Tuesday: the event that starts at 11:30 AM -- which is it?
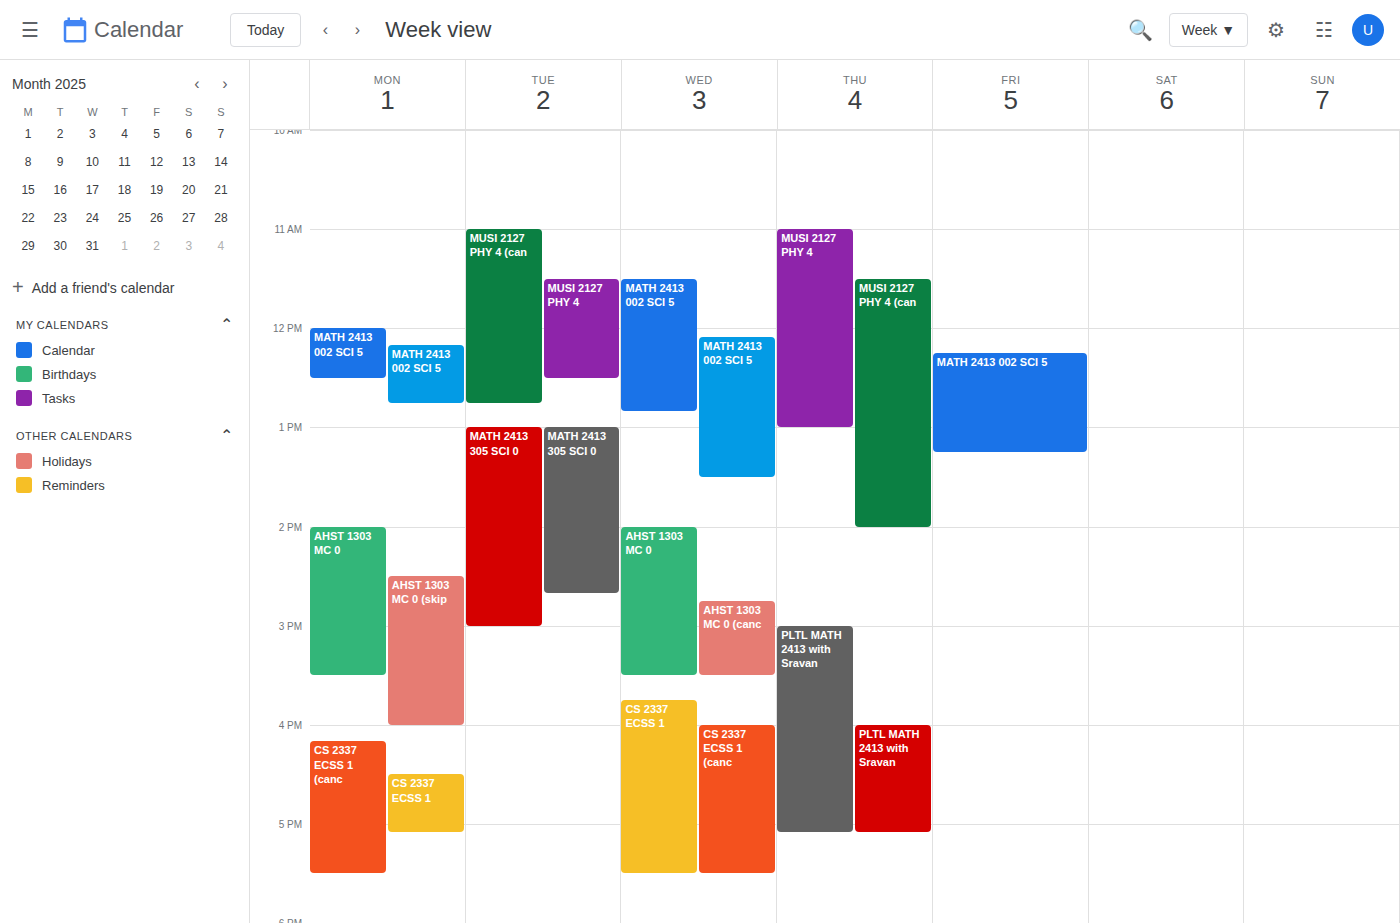
"MUSI 2127 PHY 4"